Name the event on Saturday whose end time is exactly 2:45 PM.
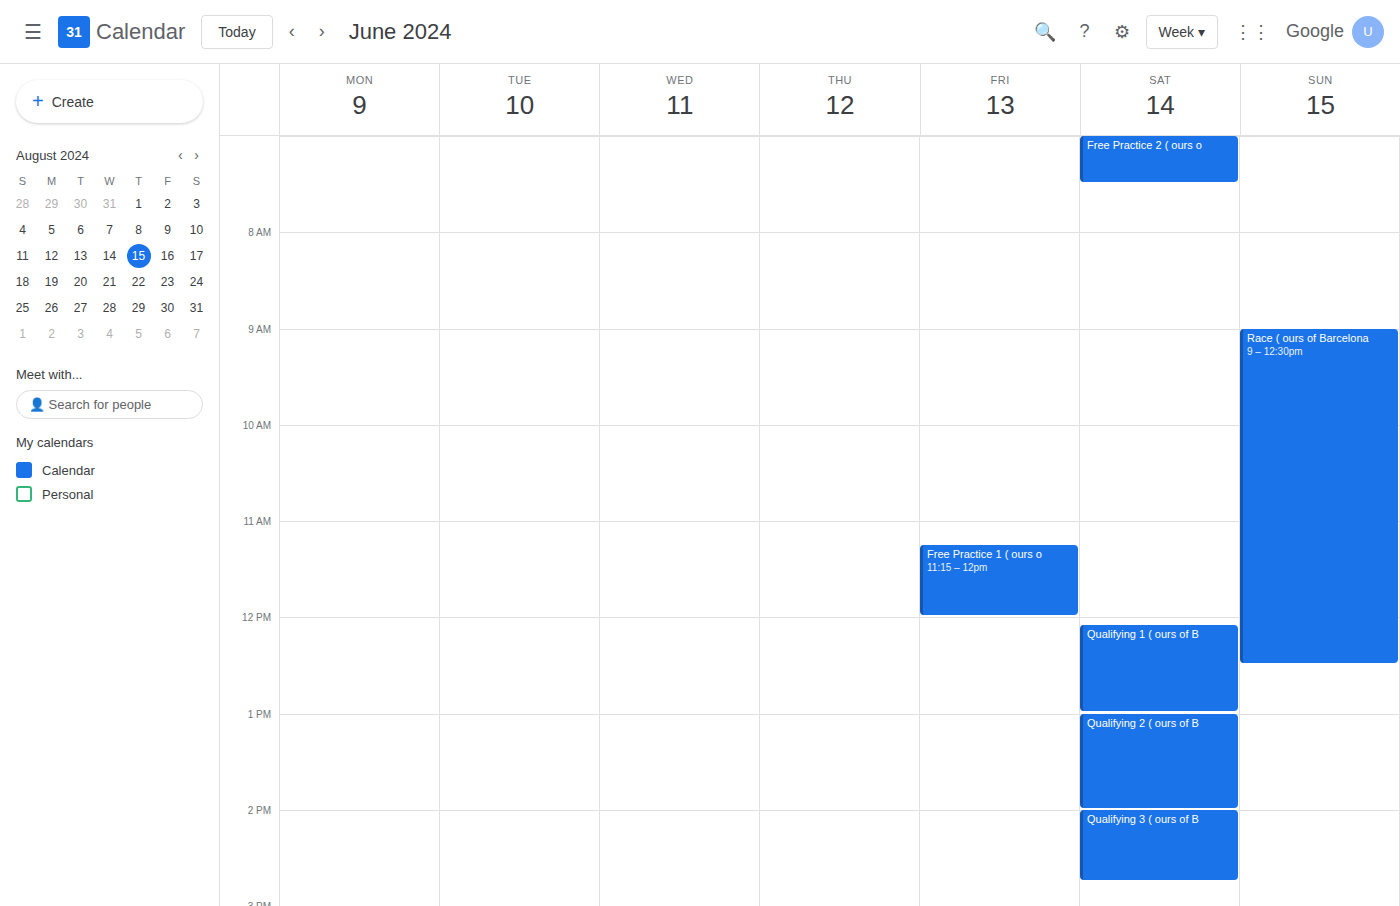
"Qualifying 3 ( ours of B"